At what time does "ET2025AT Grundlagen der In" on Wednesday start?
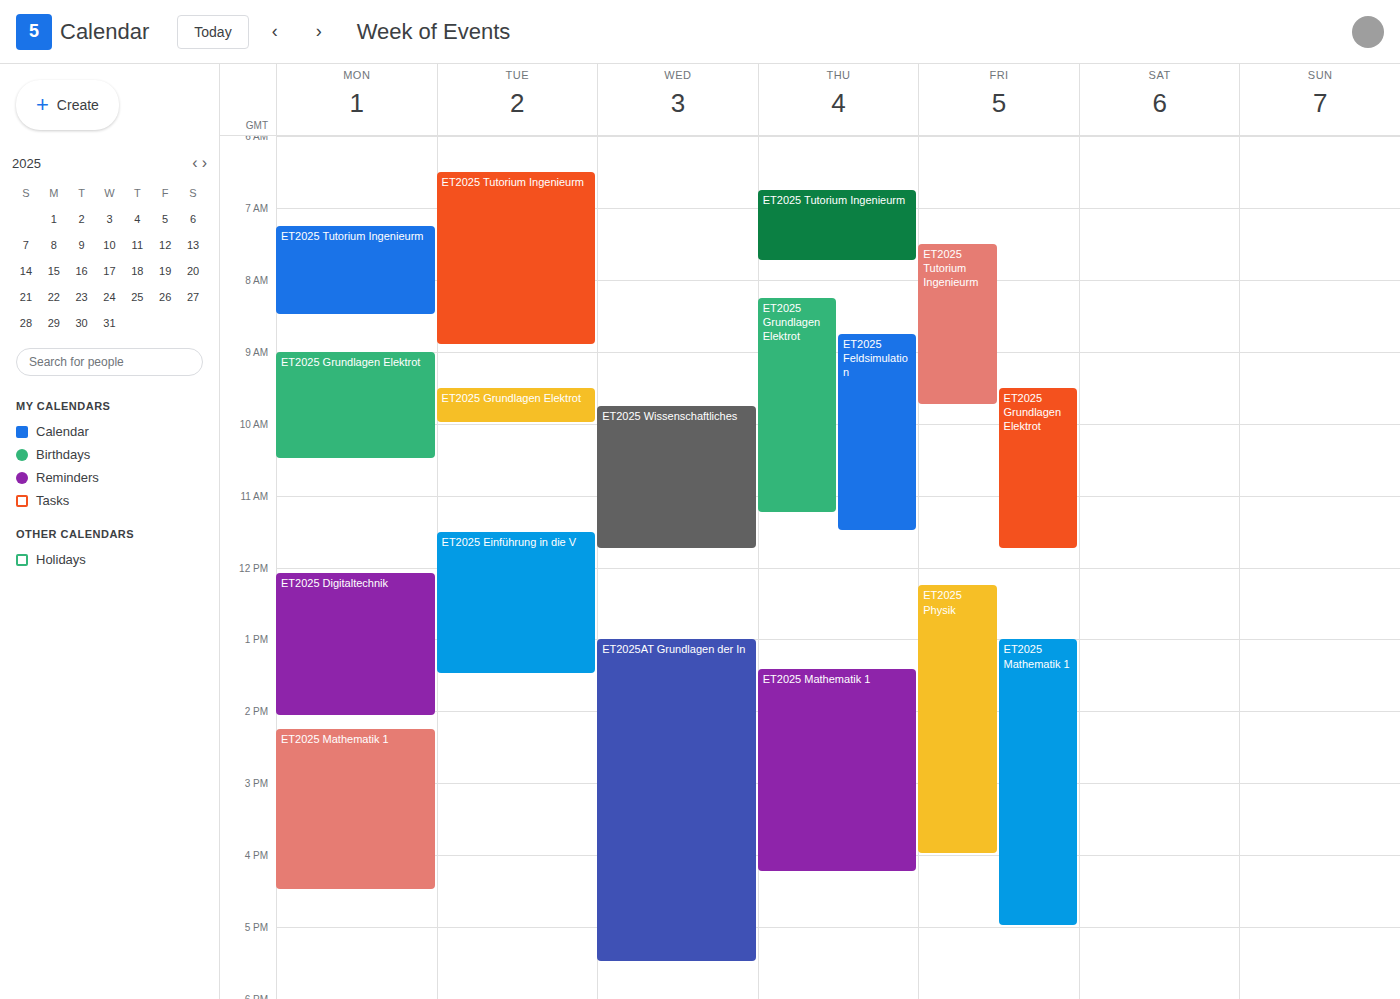
1:00 PM